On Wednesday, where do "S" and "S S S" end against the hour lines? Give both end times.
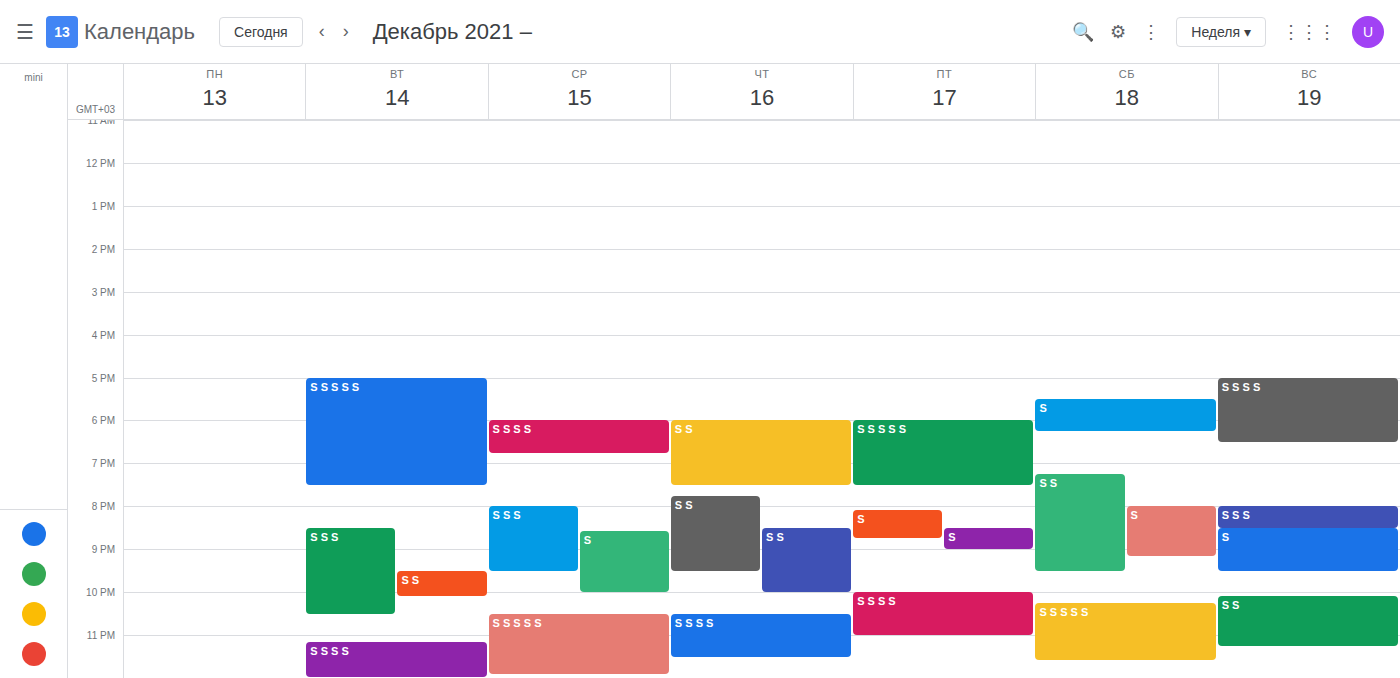
"S": 10:00 PM, exactly on the 10 PM line. "S S S": 9:30 PM, halfway between the 9 PM and 10 PM lines.